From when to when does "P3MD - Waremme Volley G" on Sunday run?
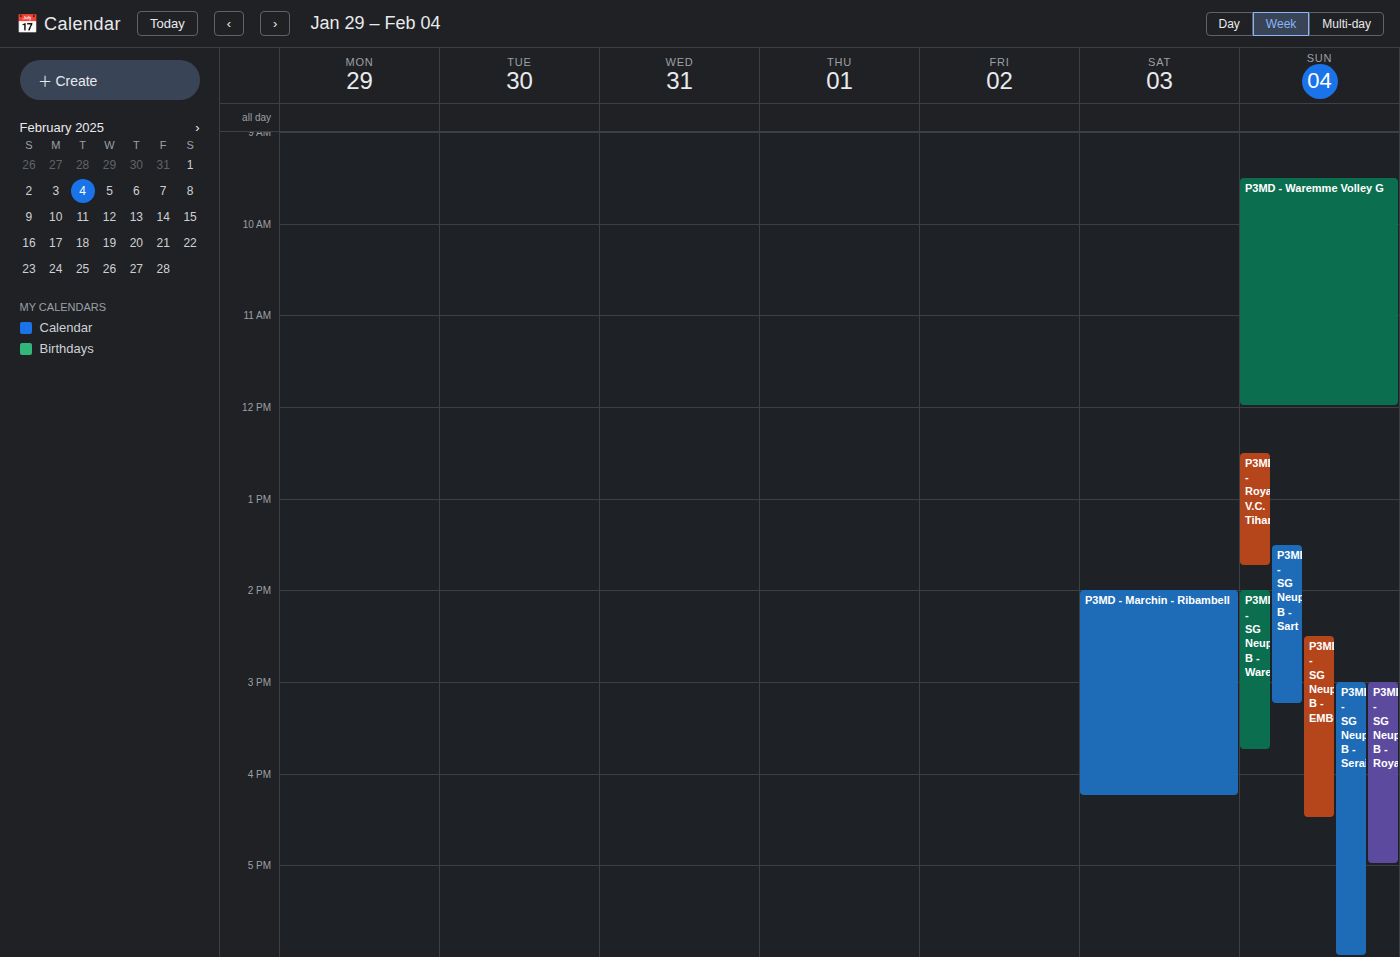
09:30 to 12:00